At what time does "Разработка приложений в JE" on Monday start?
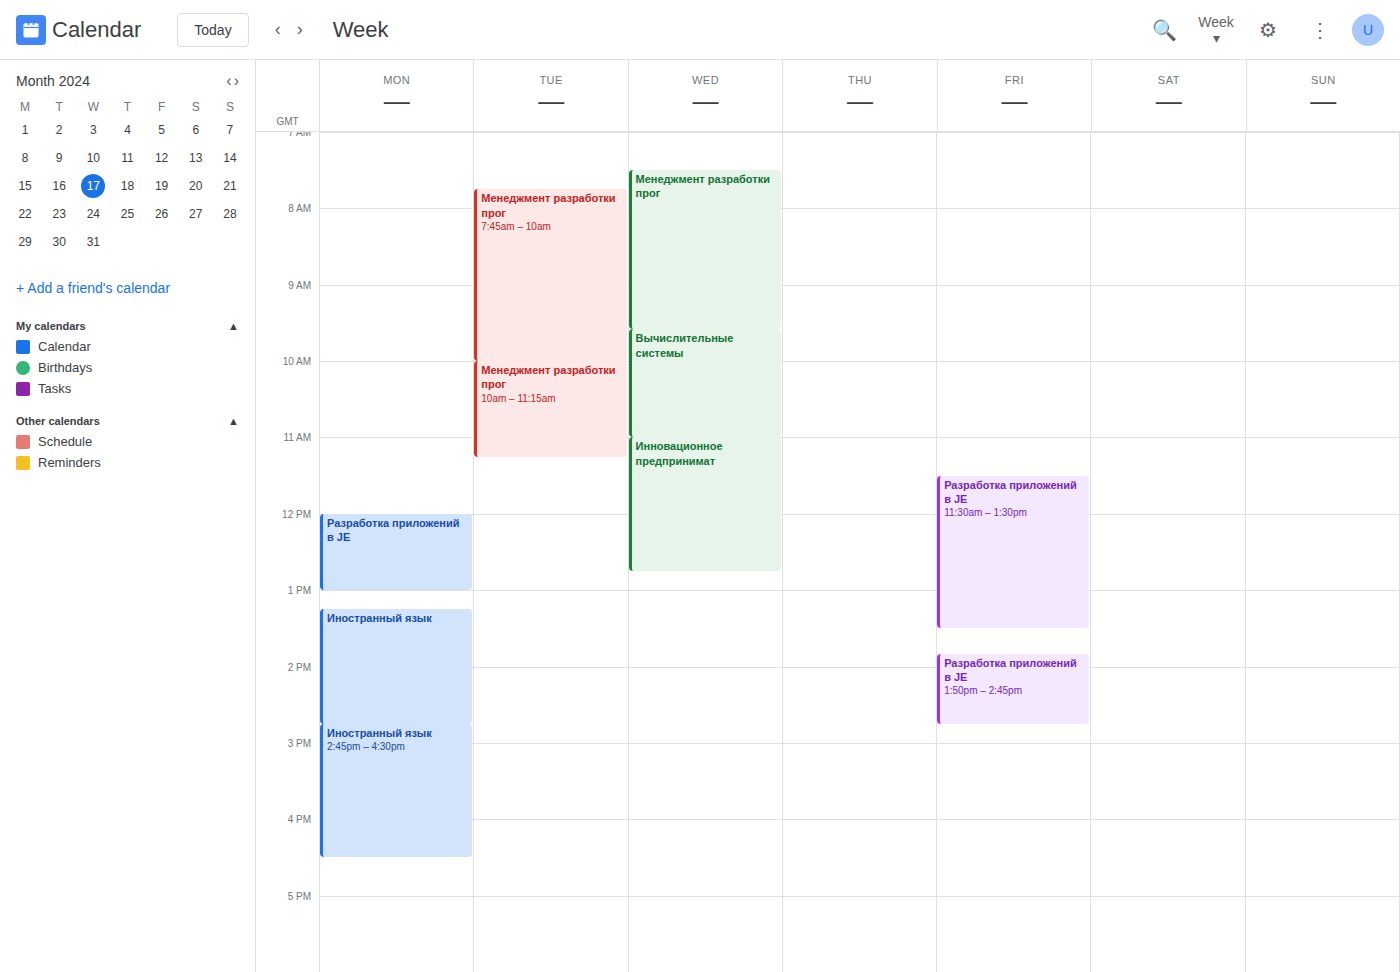
12:00 PM